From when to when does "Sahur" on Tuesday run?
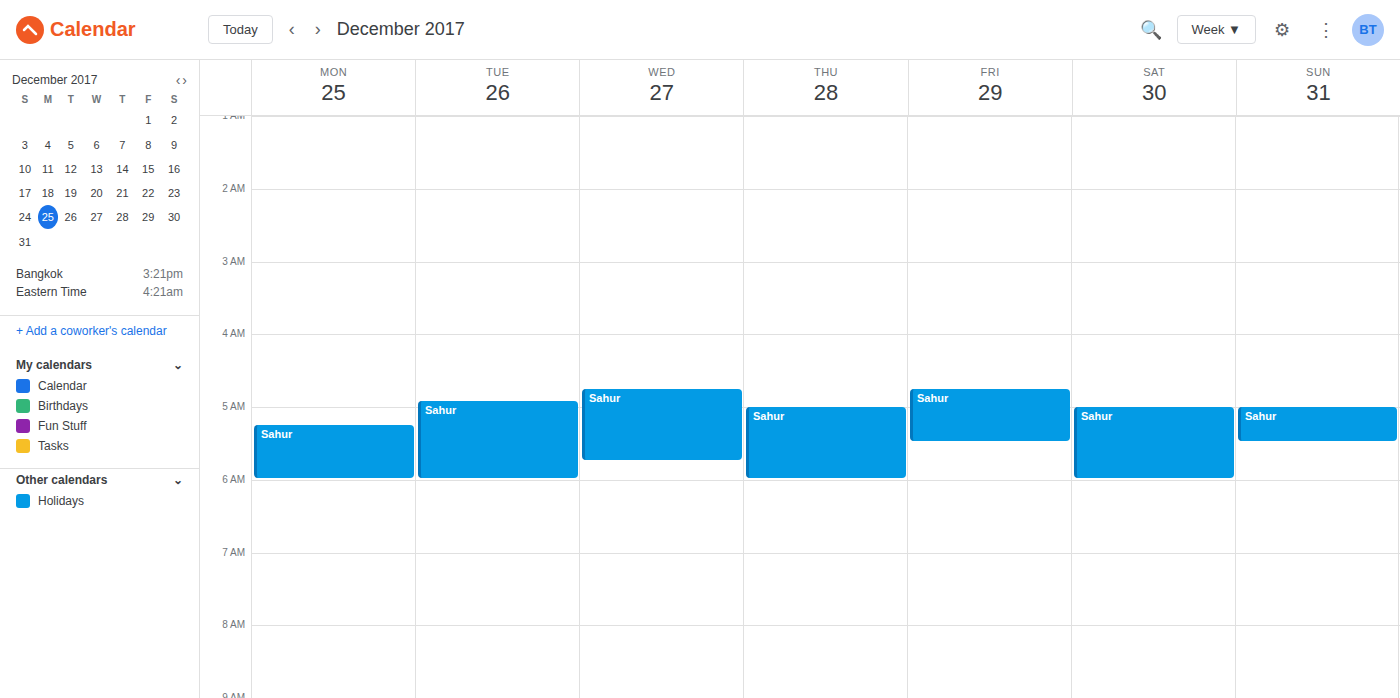
4:55 AM to 6:00 AM